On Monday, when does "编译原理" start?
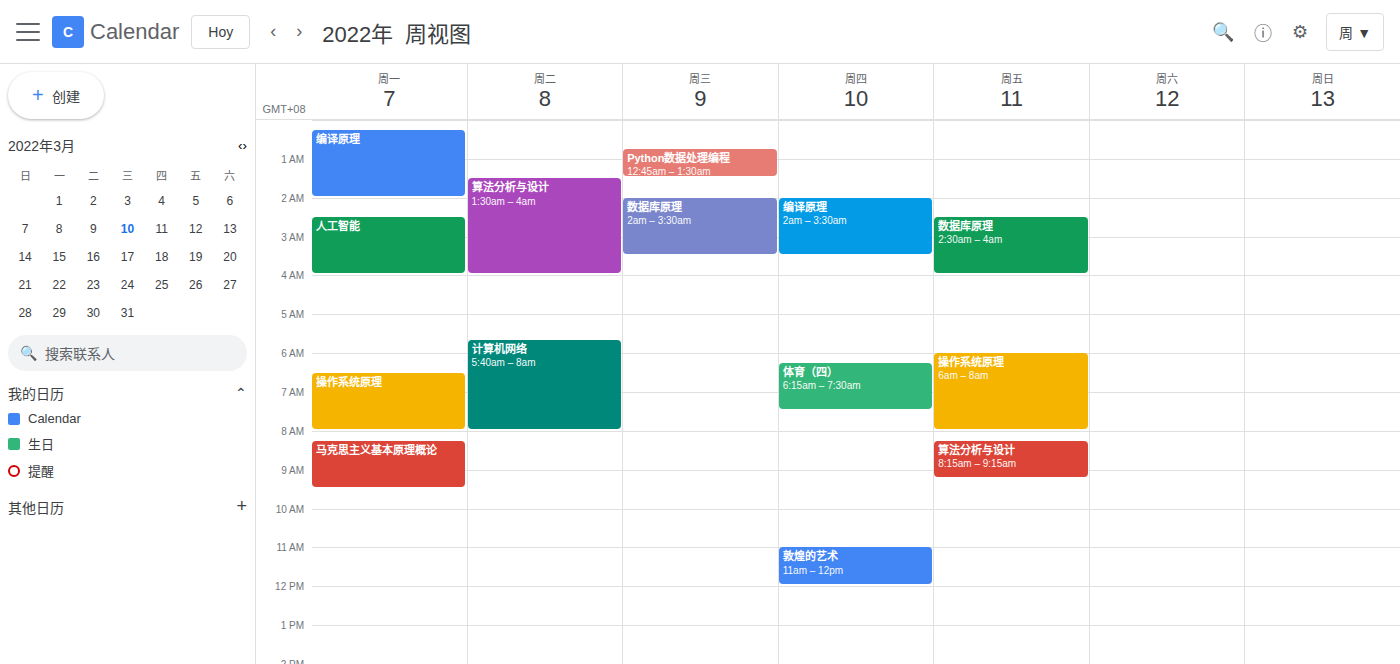
12:15 AM